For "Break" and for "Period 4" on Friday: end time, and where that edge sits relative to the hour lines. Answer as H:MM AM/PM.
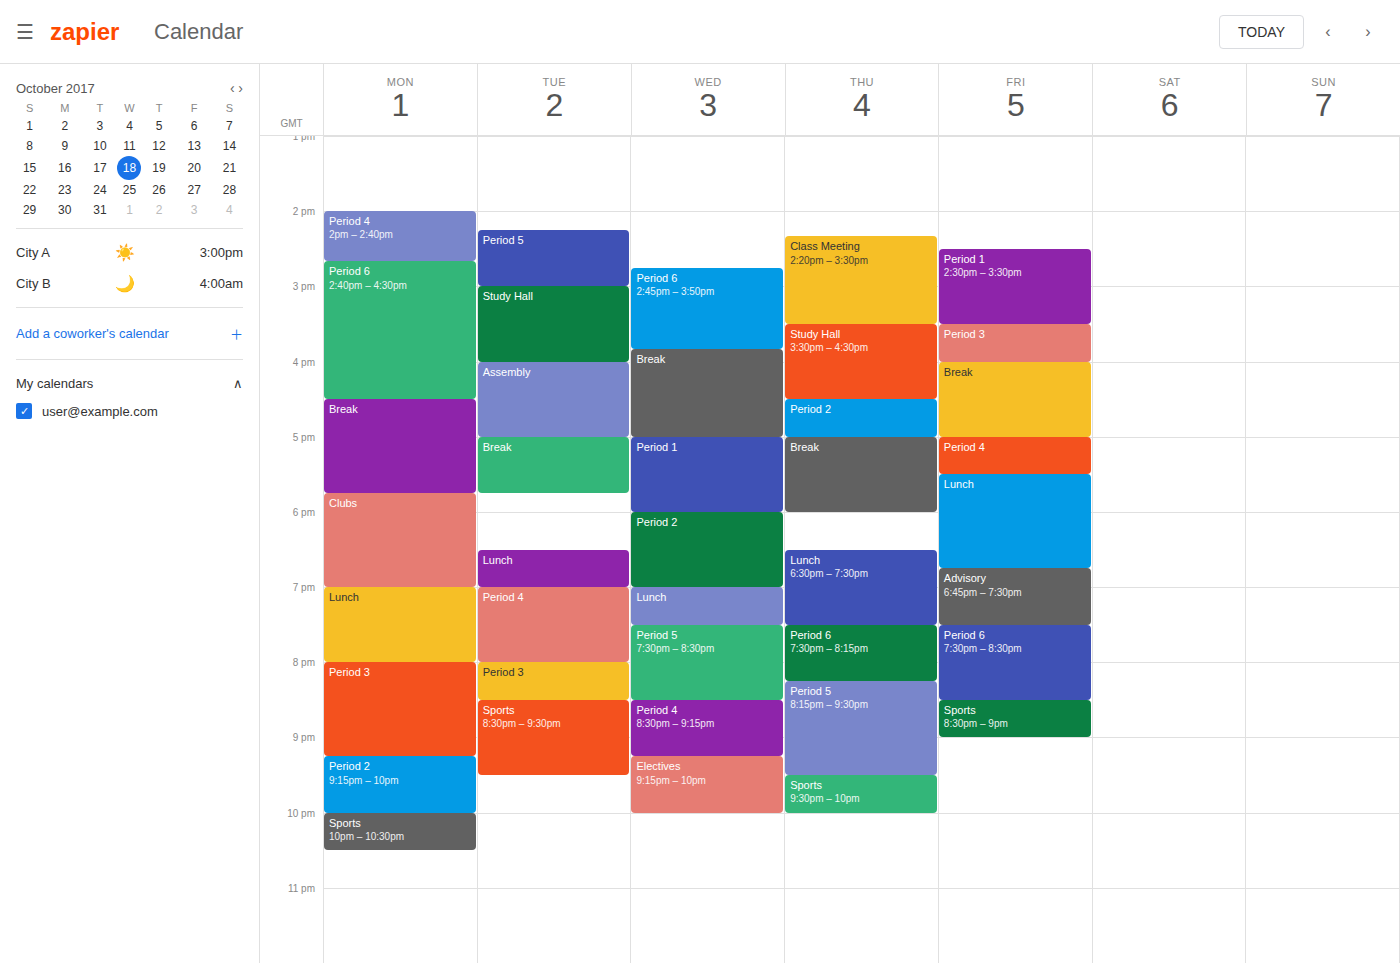
"Break": 5:00 PM, exactly on the 5 PM line. "Period 4": 5:30 PM, halfway between the 5 PM and 6 PM lines.